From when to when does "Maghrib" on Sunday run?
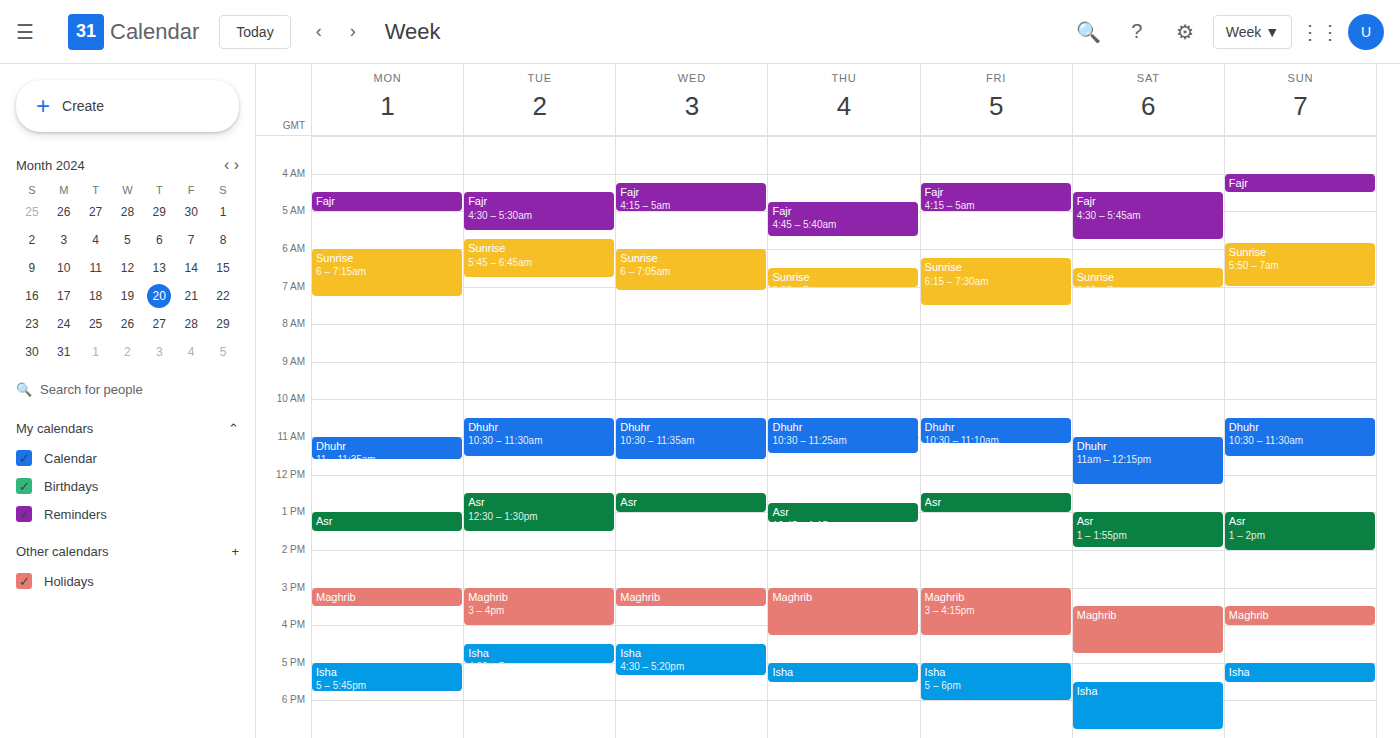
3:30 PM to 4:00 PM